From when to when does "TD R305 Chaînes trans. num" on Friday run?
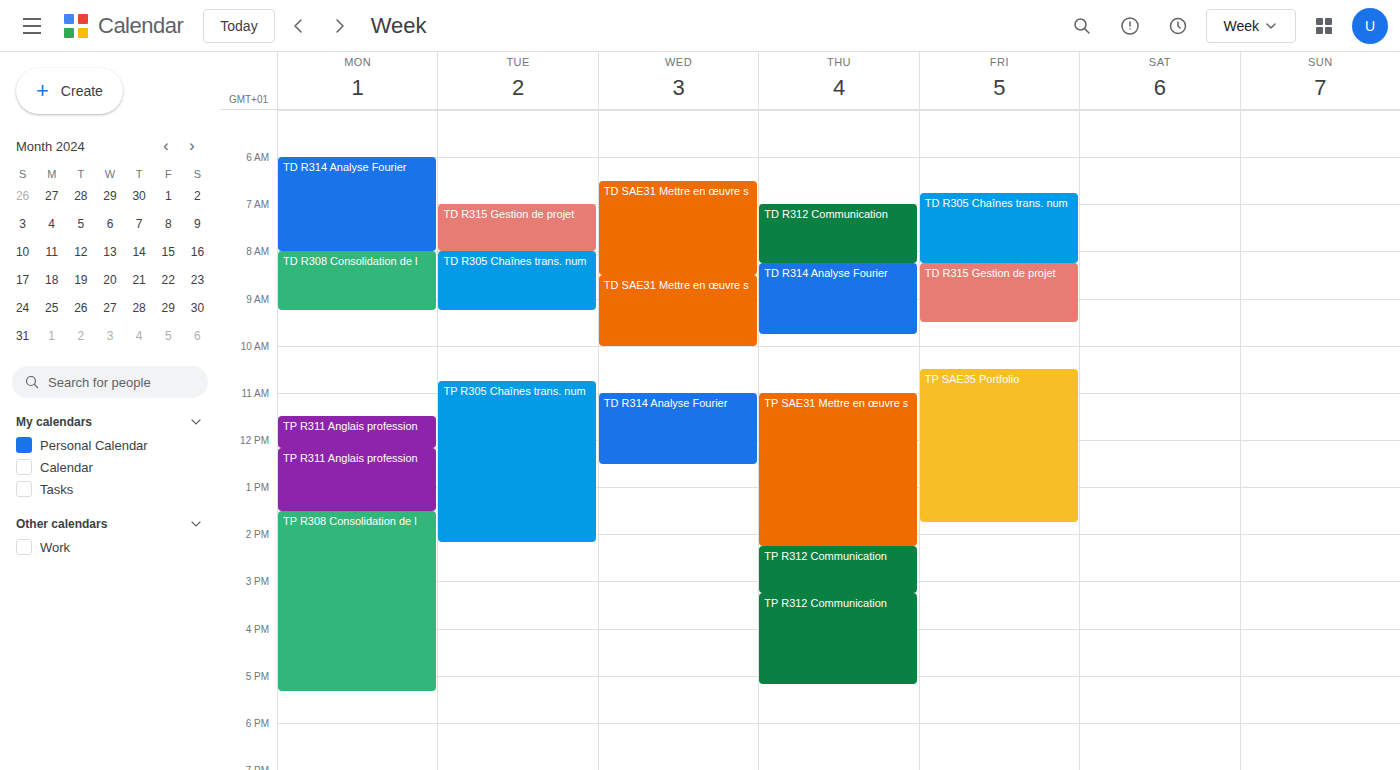
06:45 to 08:15